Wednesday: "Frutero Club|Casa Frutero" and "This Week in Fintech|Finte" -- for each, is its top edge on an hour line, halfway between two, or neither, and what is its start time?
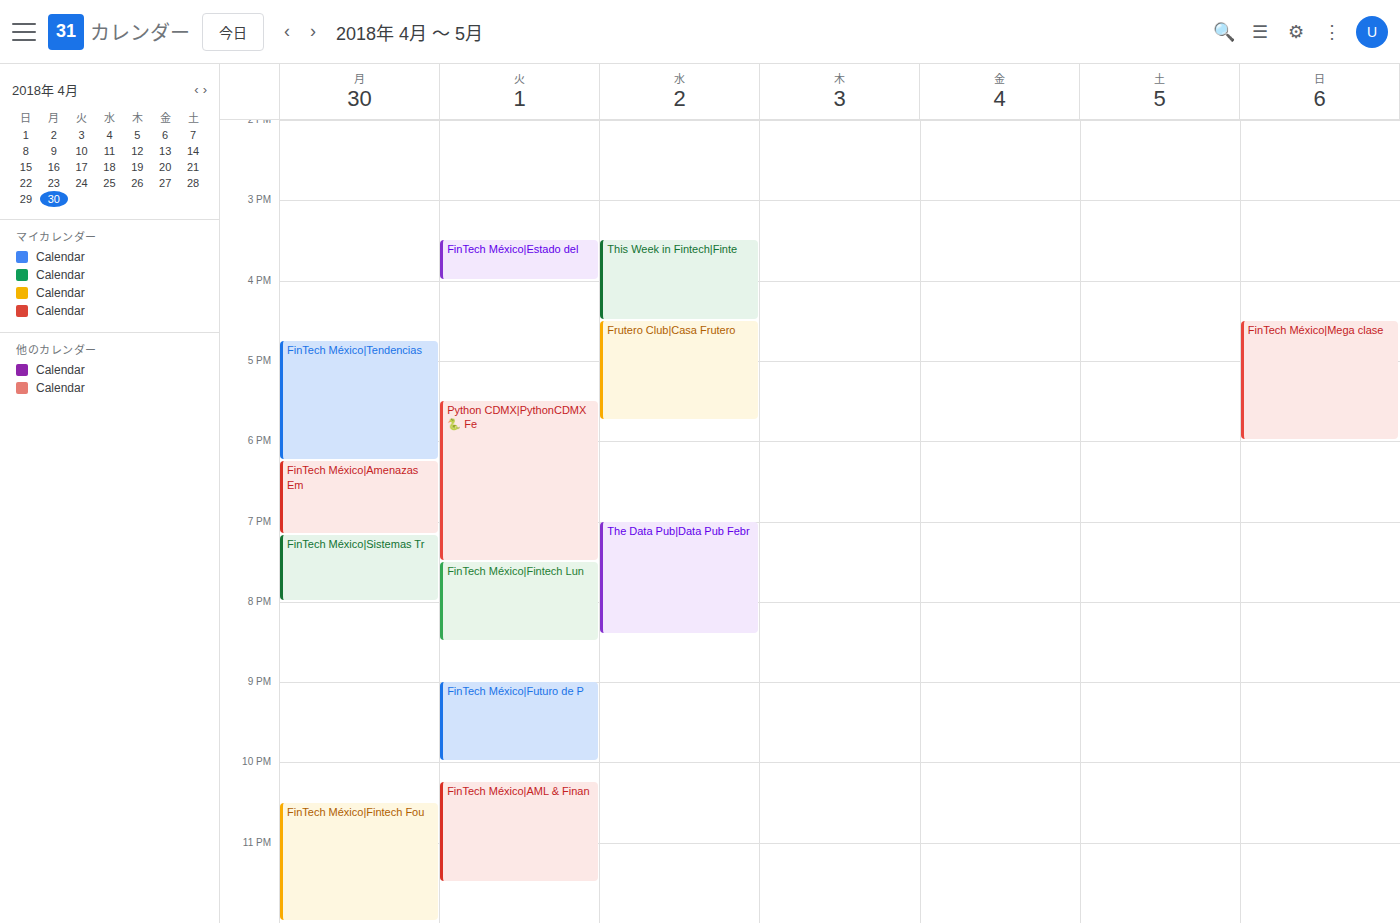
"Frutero Club|Casa Frutero": 4:30 PM, halfway between the 4 PM and 5 PM lines. "This Week in Fintech|Finte": 3:30 PM, halfway between the 3 PM and 4 PM lines.